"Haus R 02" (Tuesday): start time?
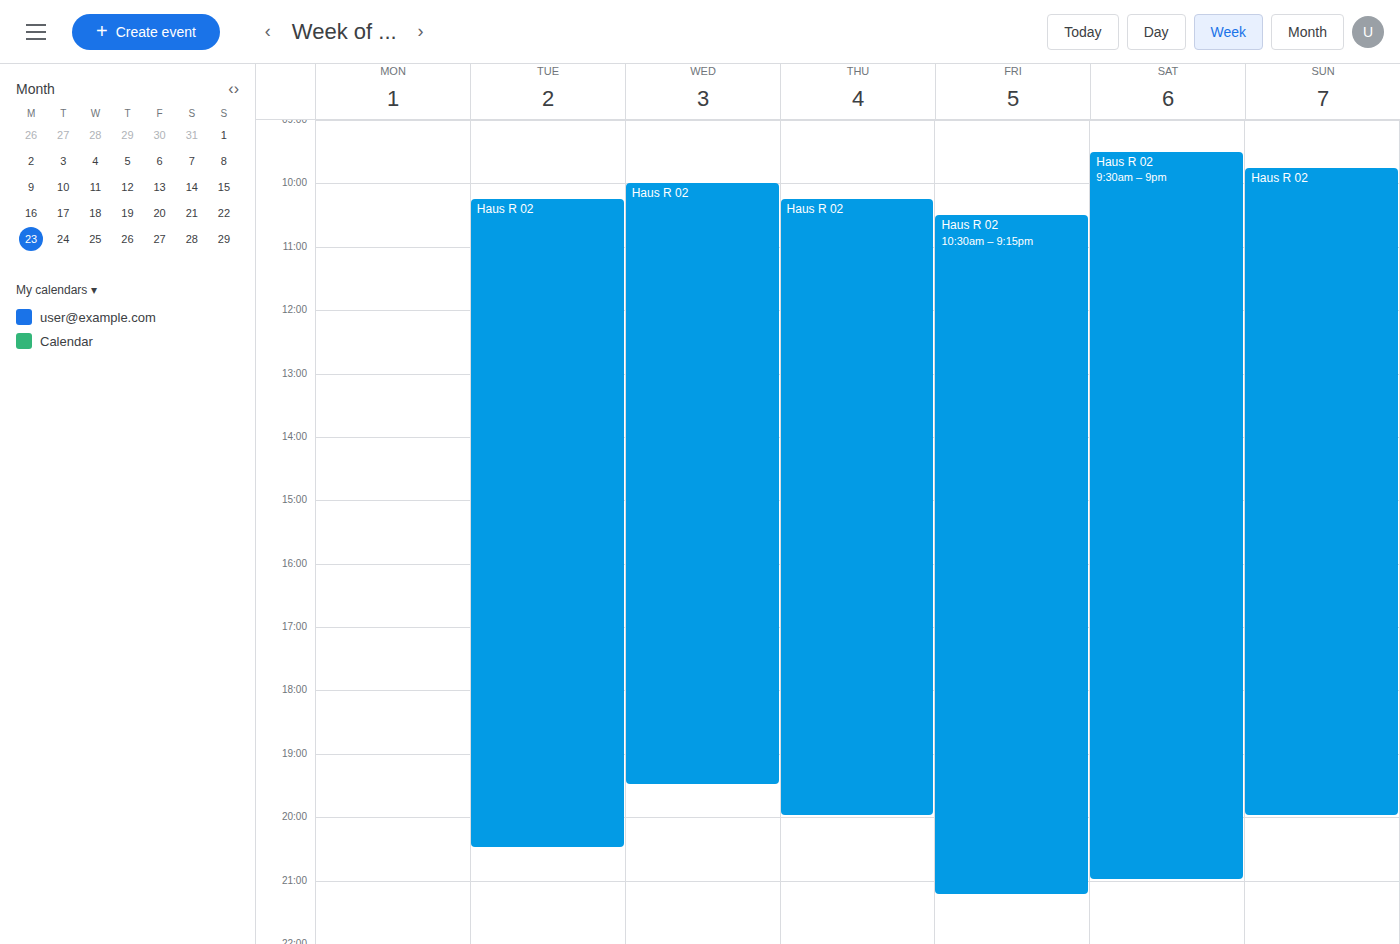
10:15